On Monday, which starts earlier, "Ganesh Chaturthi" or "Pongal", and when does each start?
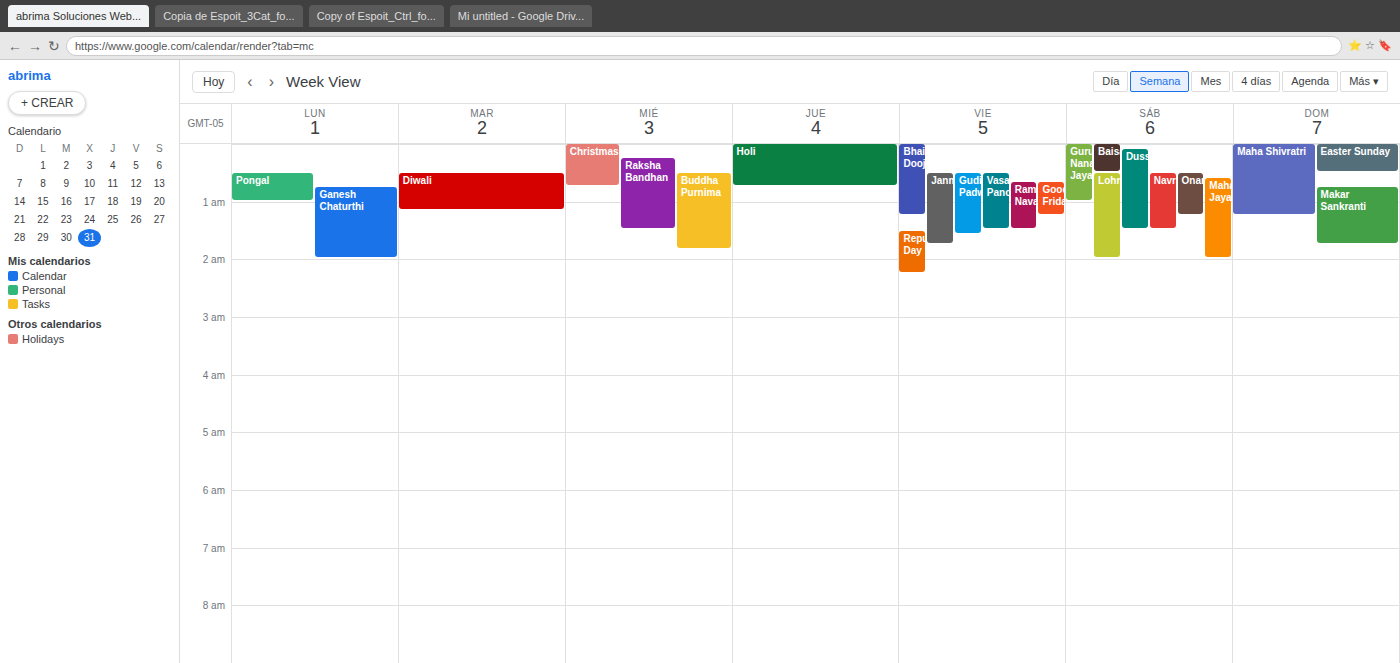
"Pongal" 12:30 AM; "Ganesh Chaturthi" 12:45 AM.